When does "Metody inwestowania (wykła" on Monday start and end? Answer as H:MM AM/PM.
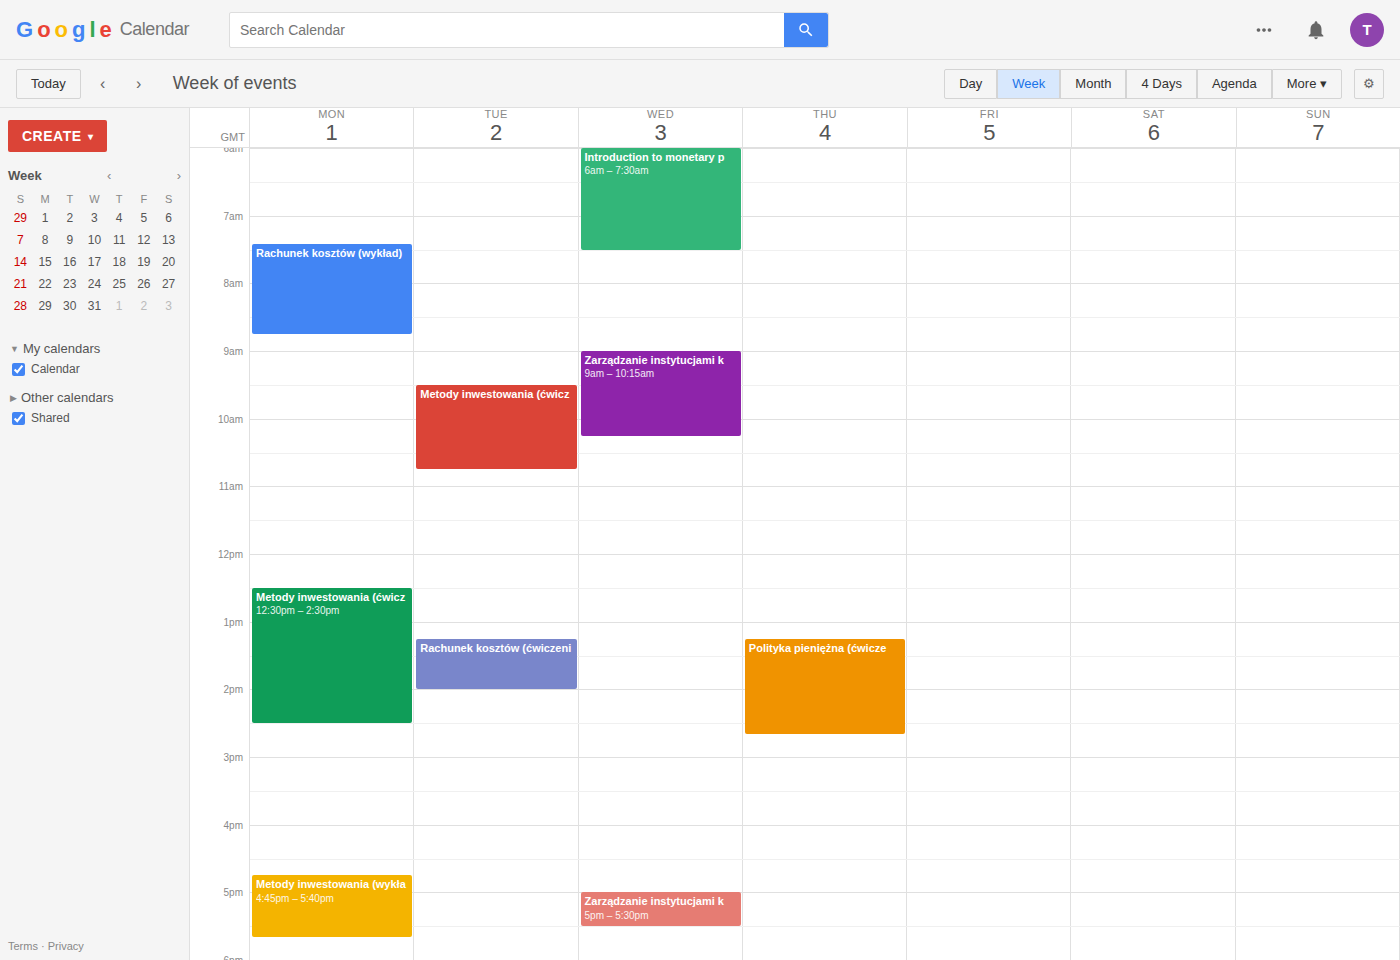
4:45 PM to 5:40 PM